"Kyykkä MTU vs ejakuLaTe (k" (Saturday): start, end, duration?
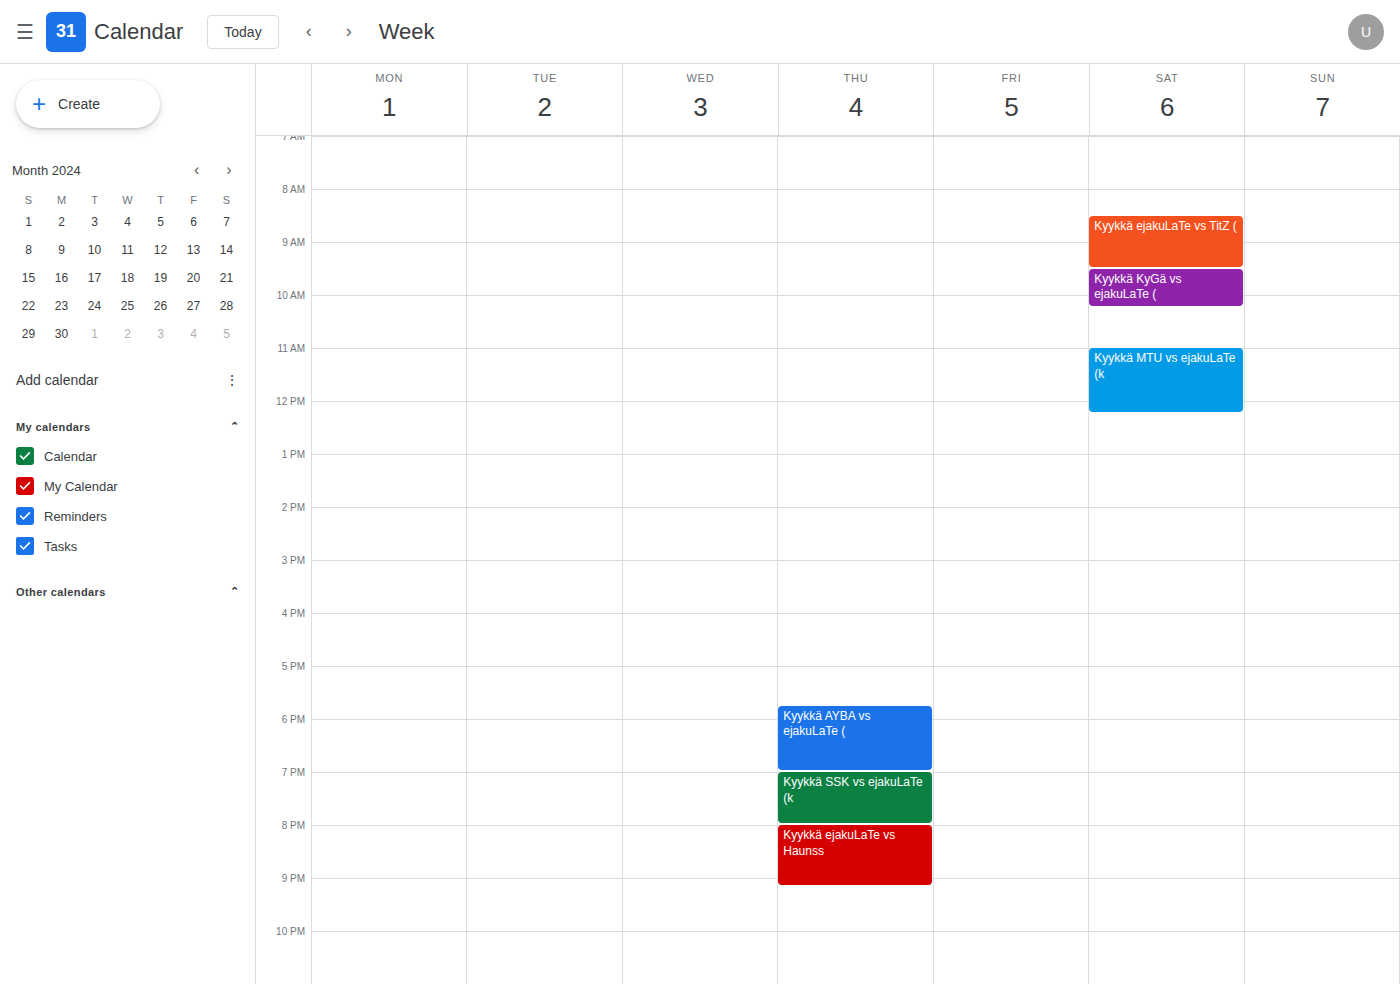
11:00 AM to 12:15 PM, 1 hour 15 minutes